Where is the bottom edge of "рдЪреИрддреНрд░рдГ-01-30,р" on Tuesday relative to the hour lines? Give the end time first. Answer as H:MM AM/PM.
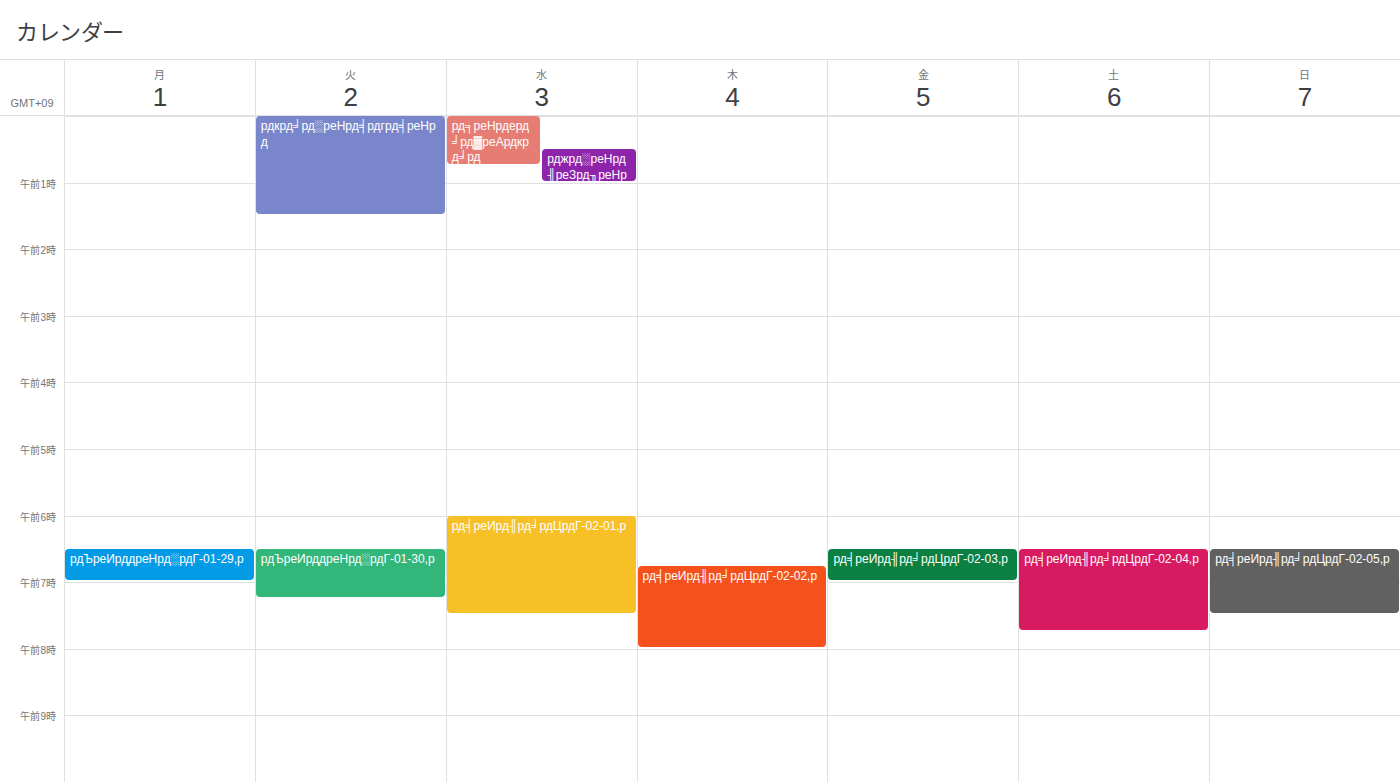
7:15 AM -- neither: a quarter of the way from the 7 AM line to the 8 AM line.